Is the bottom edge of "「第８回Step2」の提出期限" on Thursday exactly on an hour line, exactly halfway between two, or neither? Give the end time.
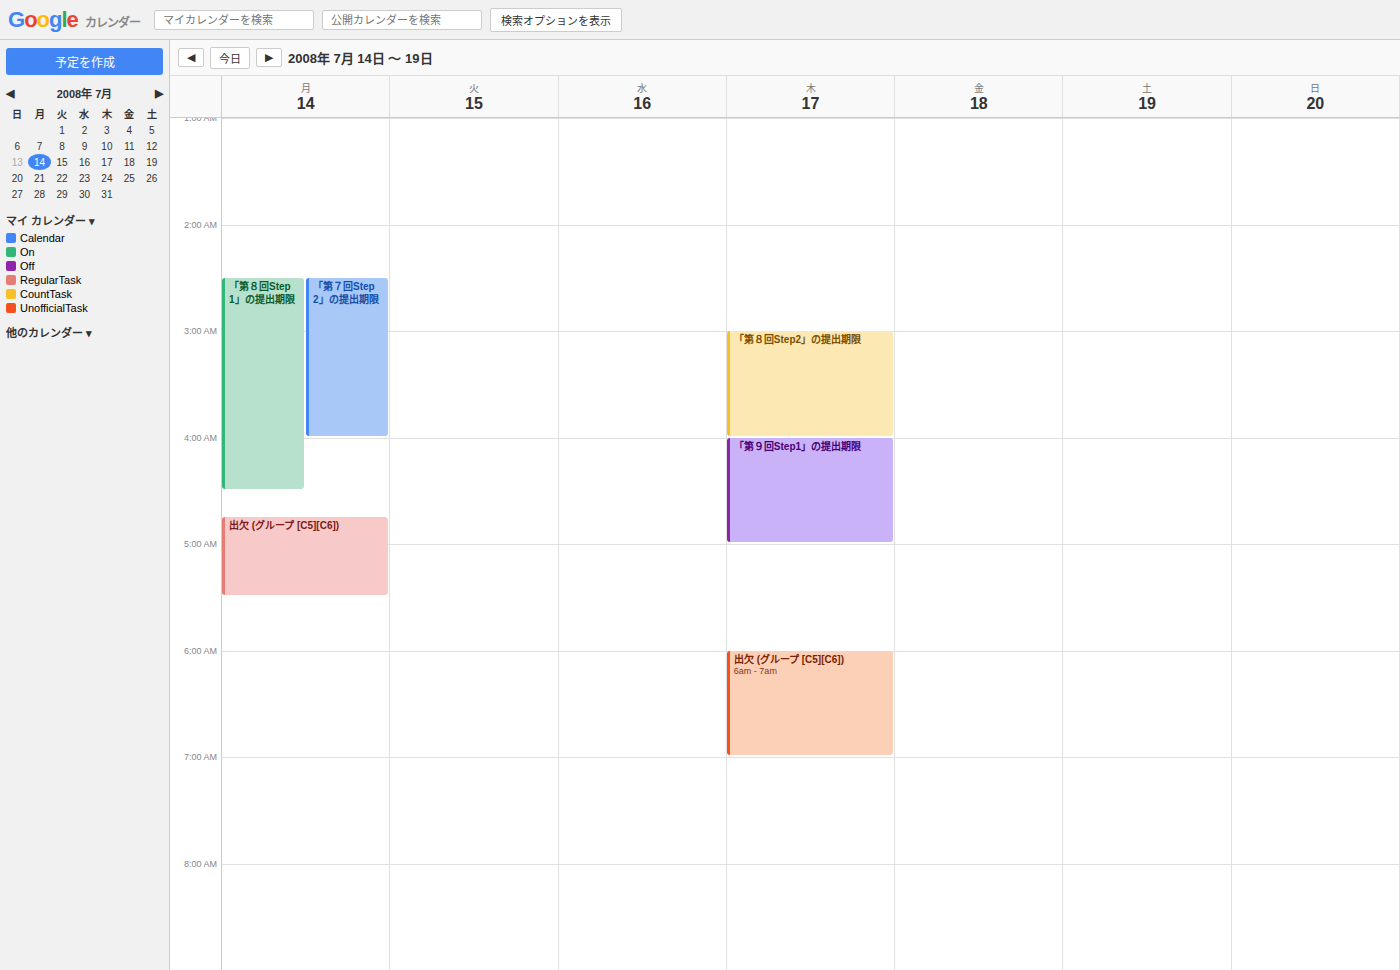
4:00 AM -- exactly on the 4 AM line.